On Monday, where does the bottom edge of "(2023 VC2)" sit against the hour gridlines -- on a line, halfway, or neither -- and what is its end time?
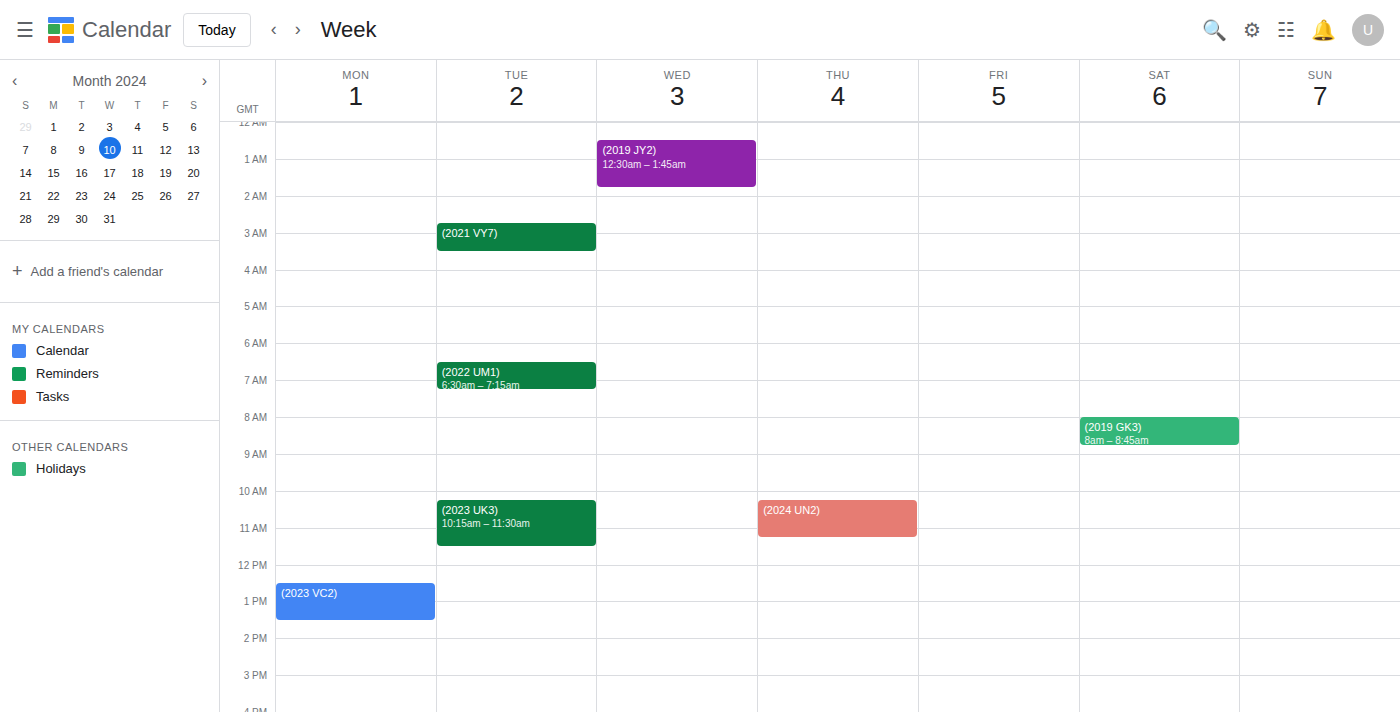
1:30 PM -- halfway between the 1 PM and 2 PM lines.